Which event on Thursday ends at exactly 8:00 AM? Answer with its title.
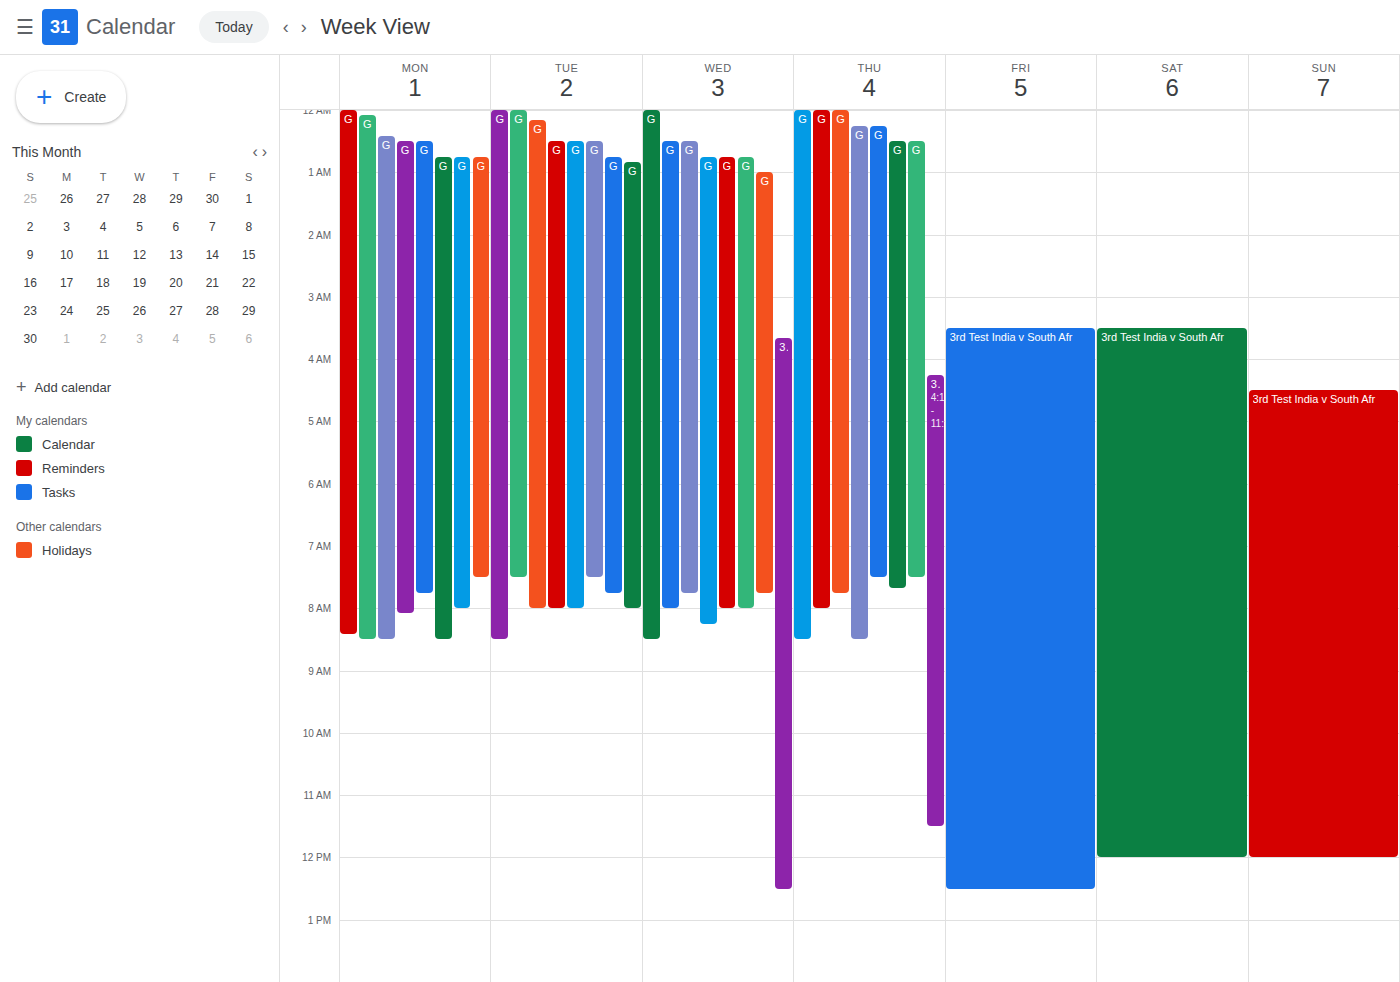
"Group A Maharashtra v Assa"